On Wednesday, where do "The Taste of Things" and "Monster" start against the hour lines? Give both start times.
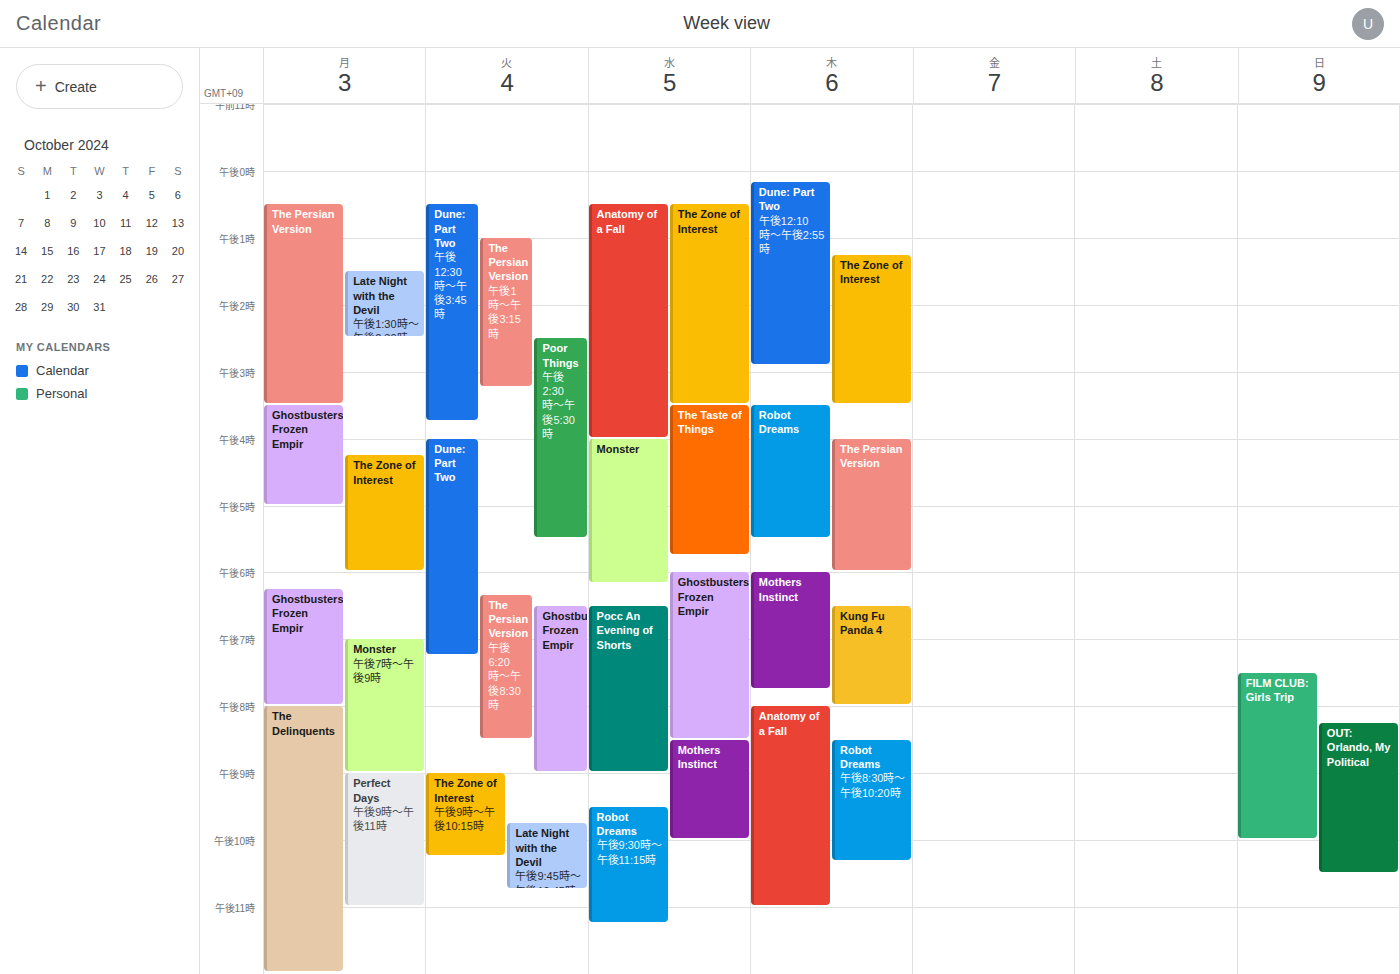
"The Taste of Things": 3:30 PM, halfway between the 3 PM and 4 PM lines. "Monster": 4:00 PM, exactly on the 4 PM line.